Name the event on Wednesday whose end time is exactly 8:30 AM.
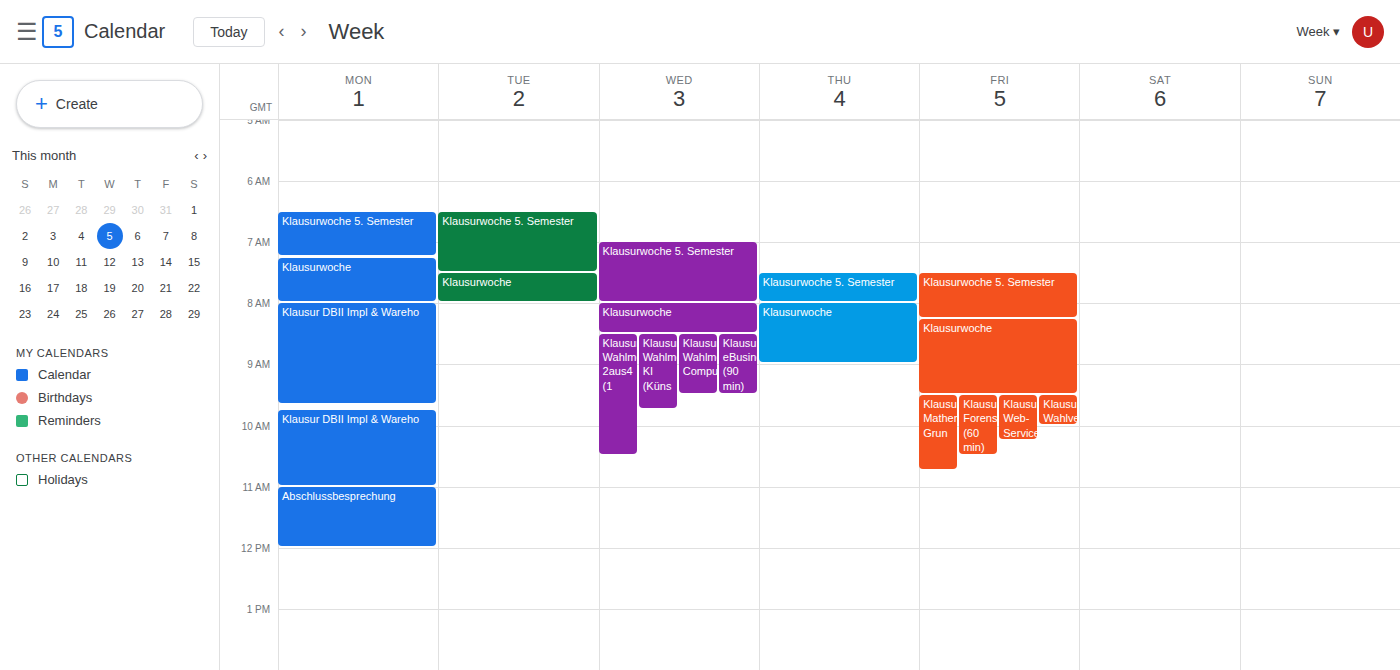
"Klausurwoche"